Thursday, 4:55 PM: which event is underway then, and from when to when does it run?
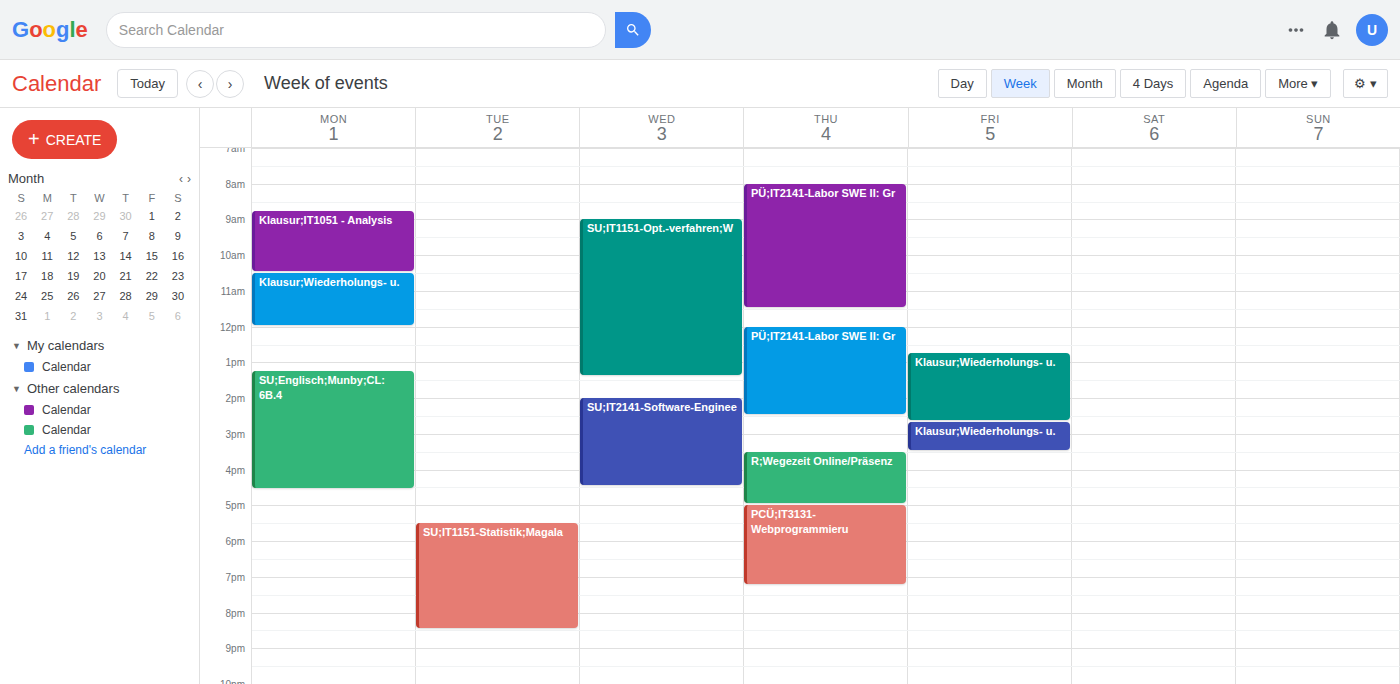
"R;Wegezeit Online/Präsenz", 3:30 PM to 5:00 PM